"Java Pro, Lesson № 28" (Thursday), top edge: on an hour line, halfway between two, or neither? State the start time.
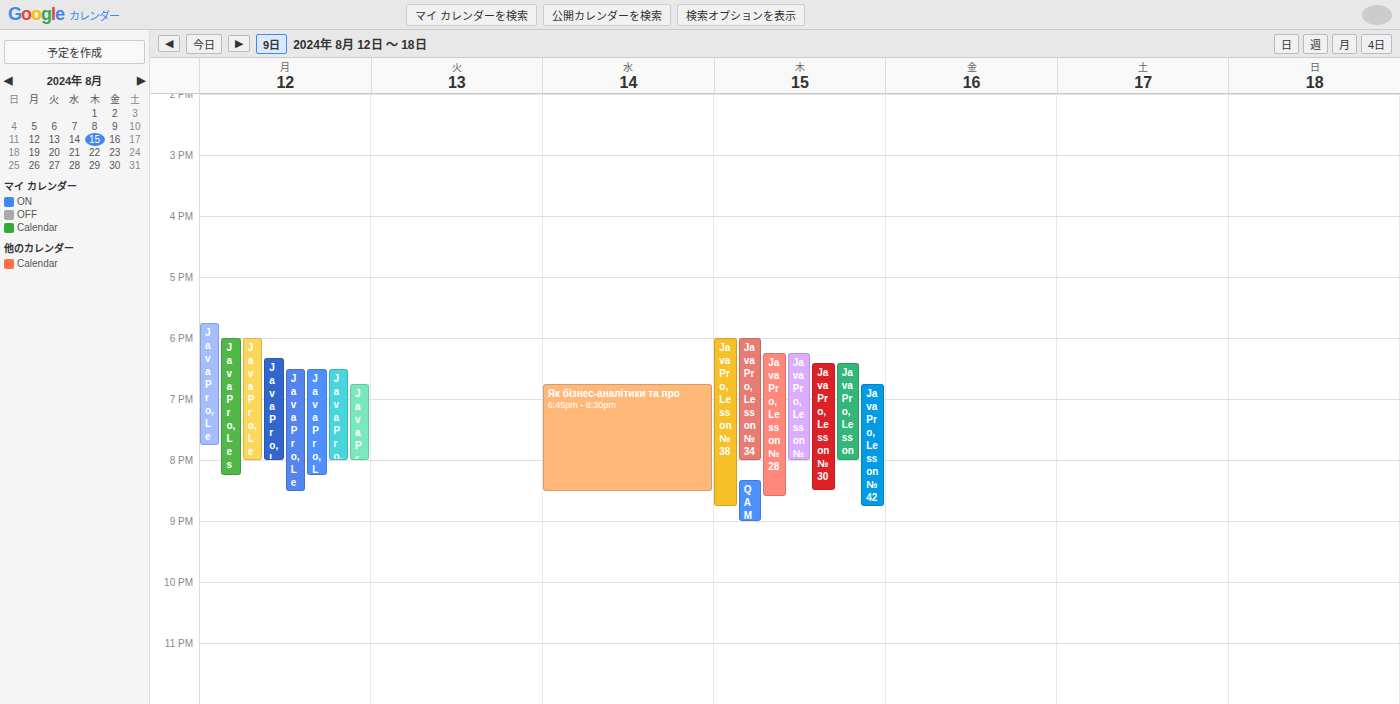
6:15 PM -- neither: a quarter of the way from the 6 PM line to the 7 PM line.